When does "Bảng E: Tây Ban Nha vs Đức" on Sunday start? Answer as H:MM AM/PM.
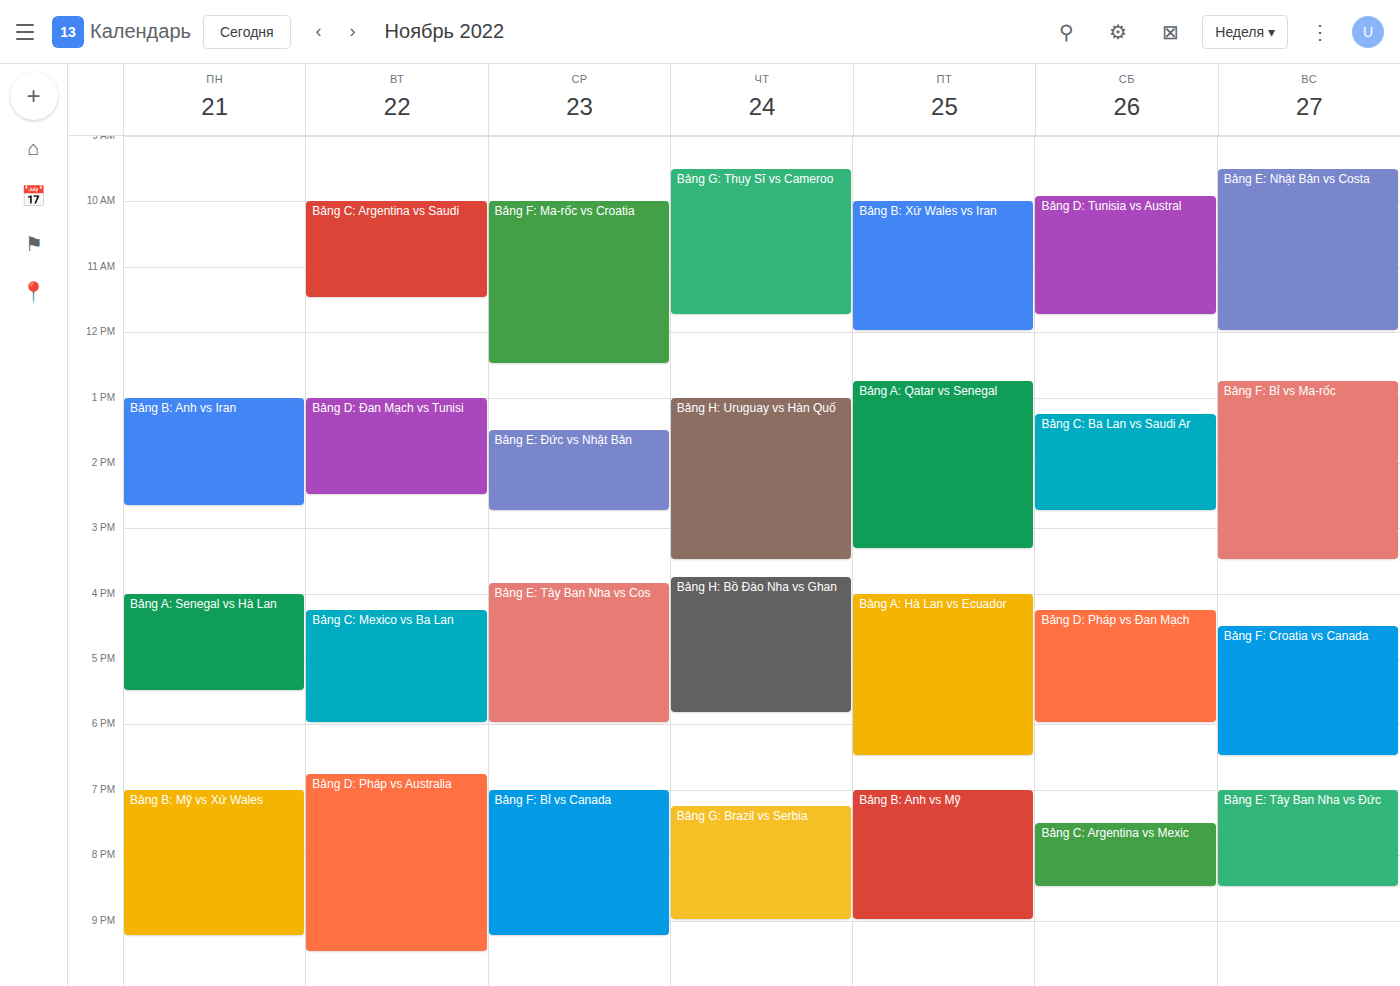
7:00 PM